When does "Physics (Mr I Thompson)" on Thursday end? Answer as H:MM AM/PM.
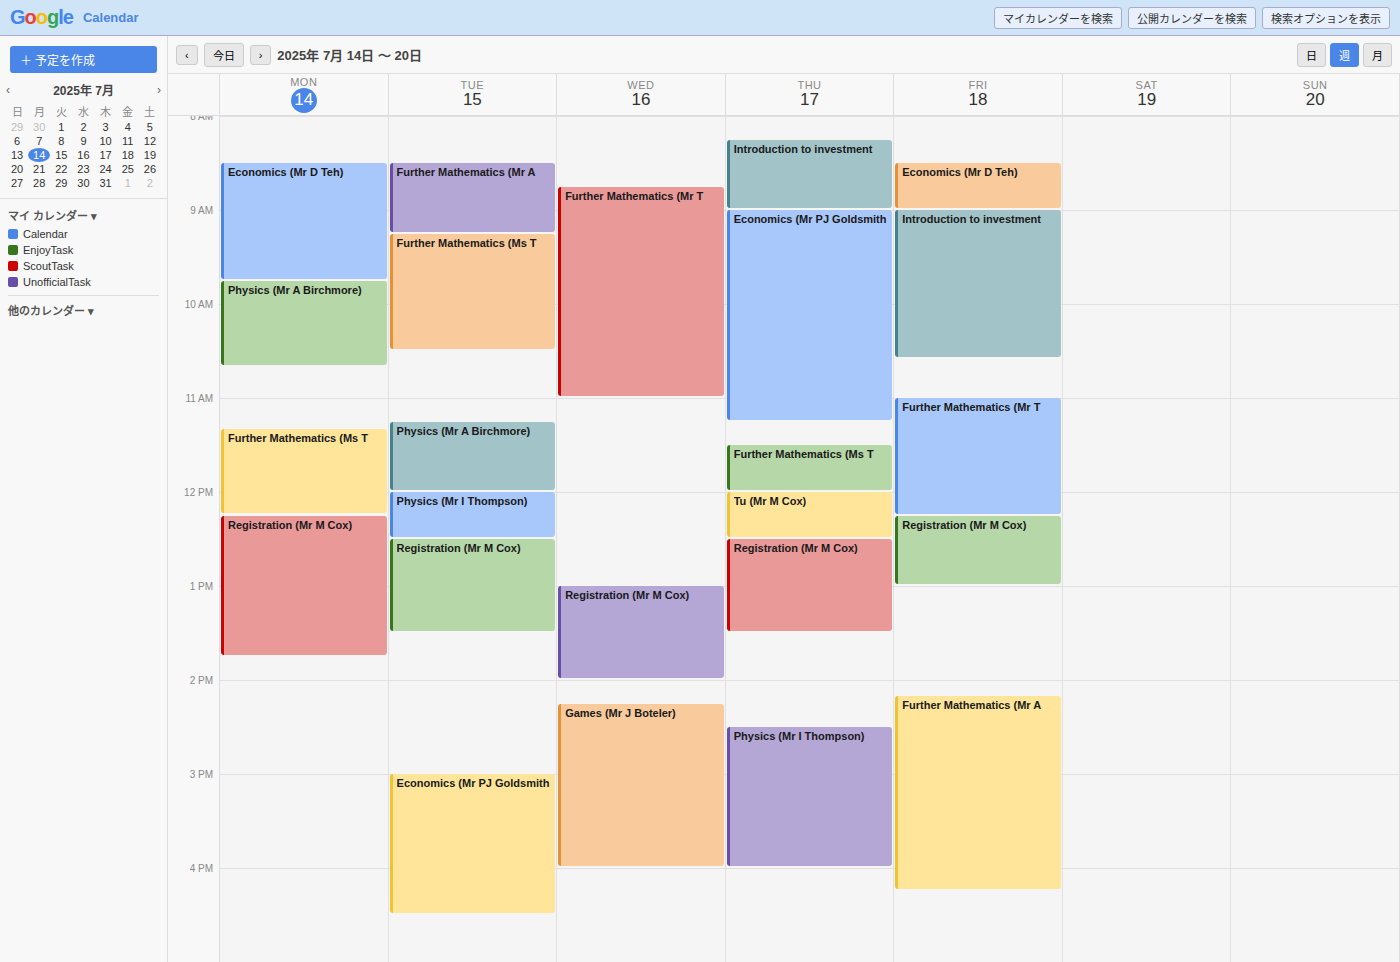
4:00 PM